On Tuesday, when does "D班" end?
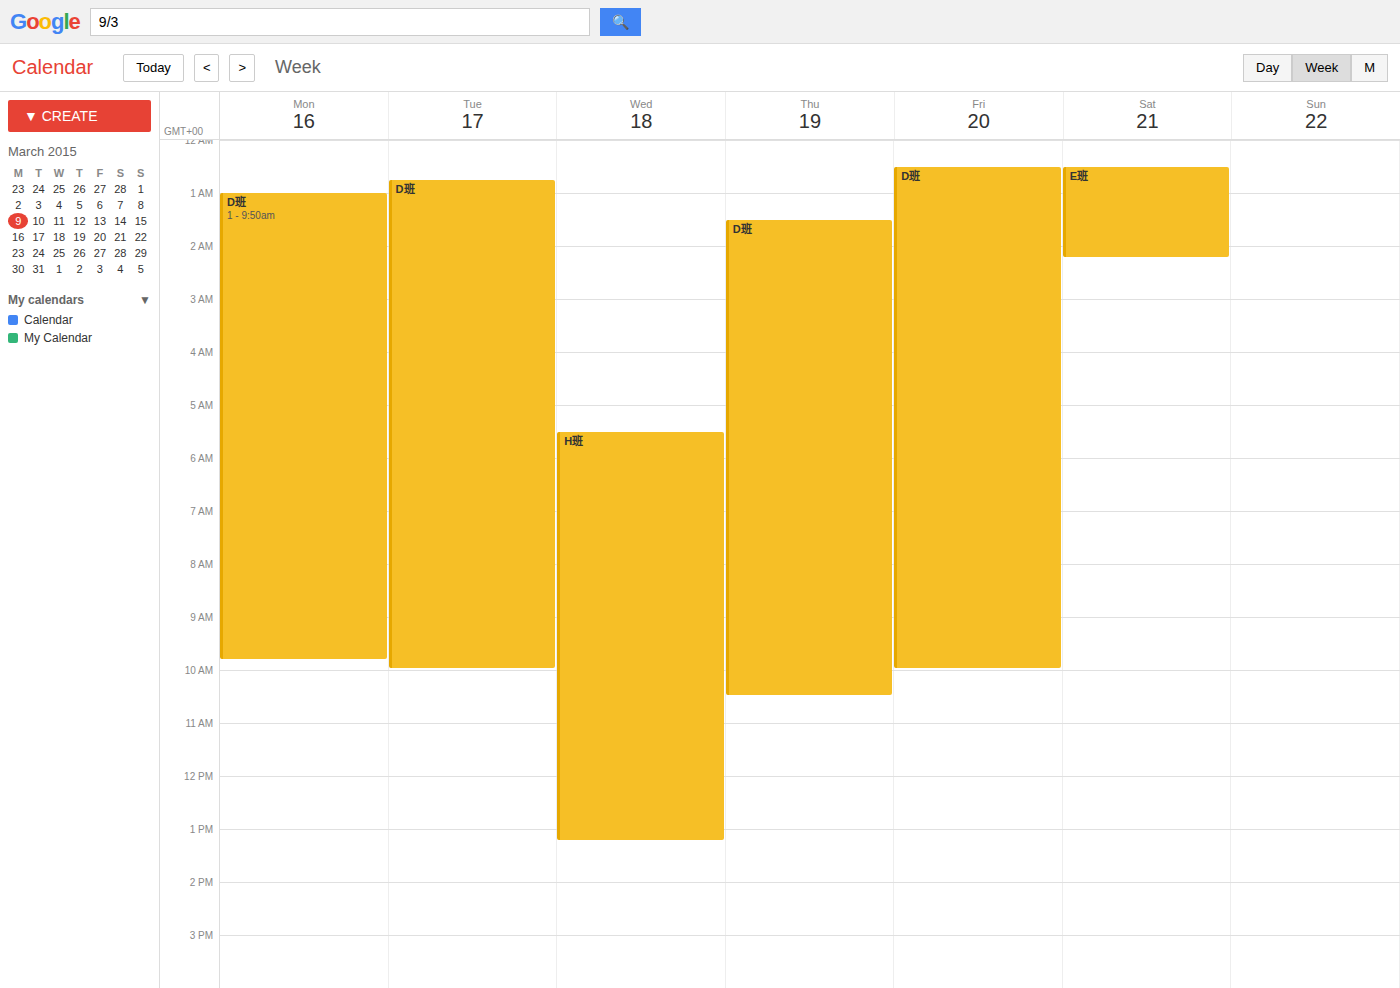
10:00 AM